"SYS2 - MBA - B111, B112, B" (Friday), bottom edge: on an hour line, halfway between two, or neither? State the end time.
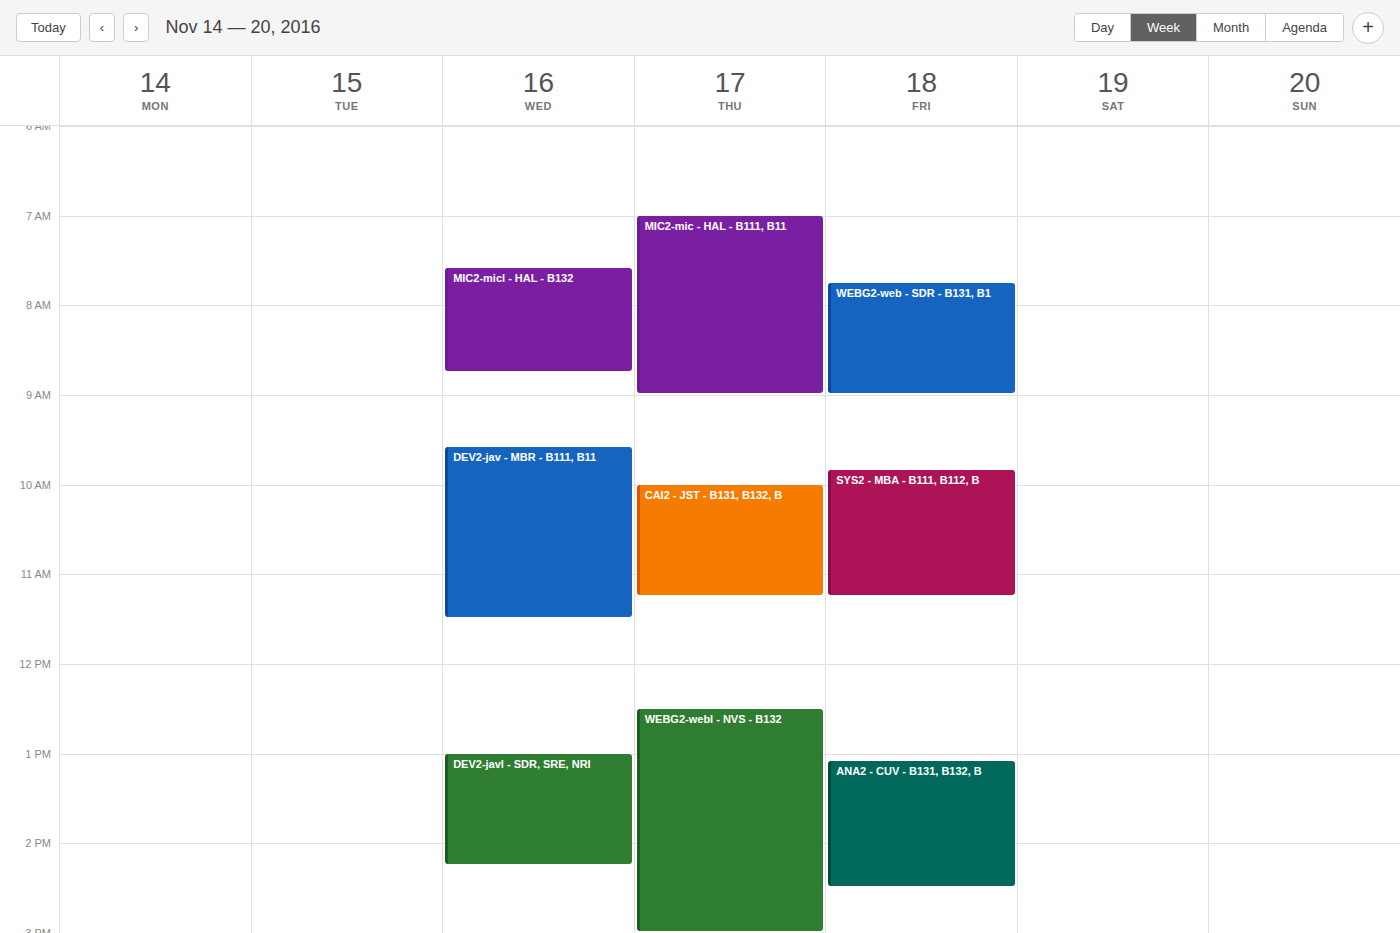
11:15 AM -- neither: a quarter of the way from the 11 AM line to the 12 PM line.